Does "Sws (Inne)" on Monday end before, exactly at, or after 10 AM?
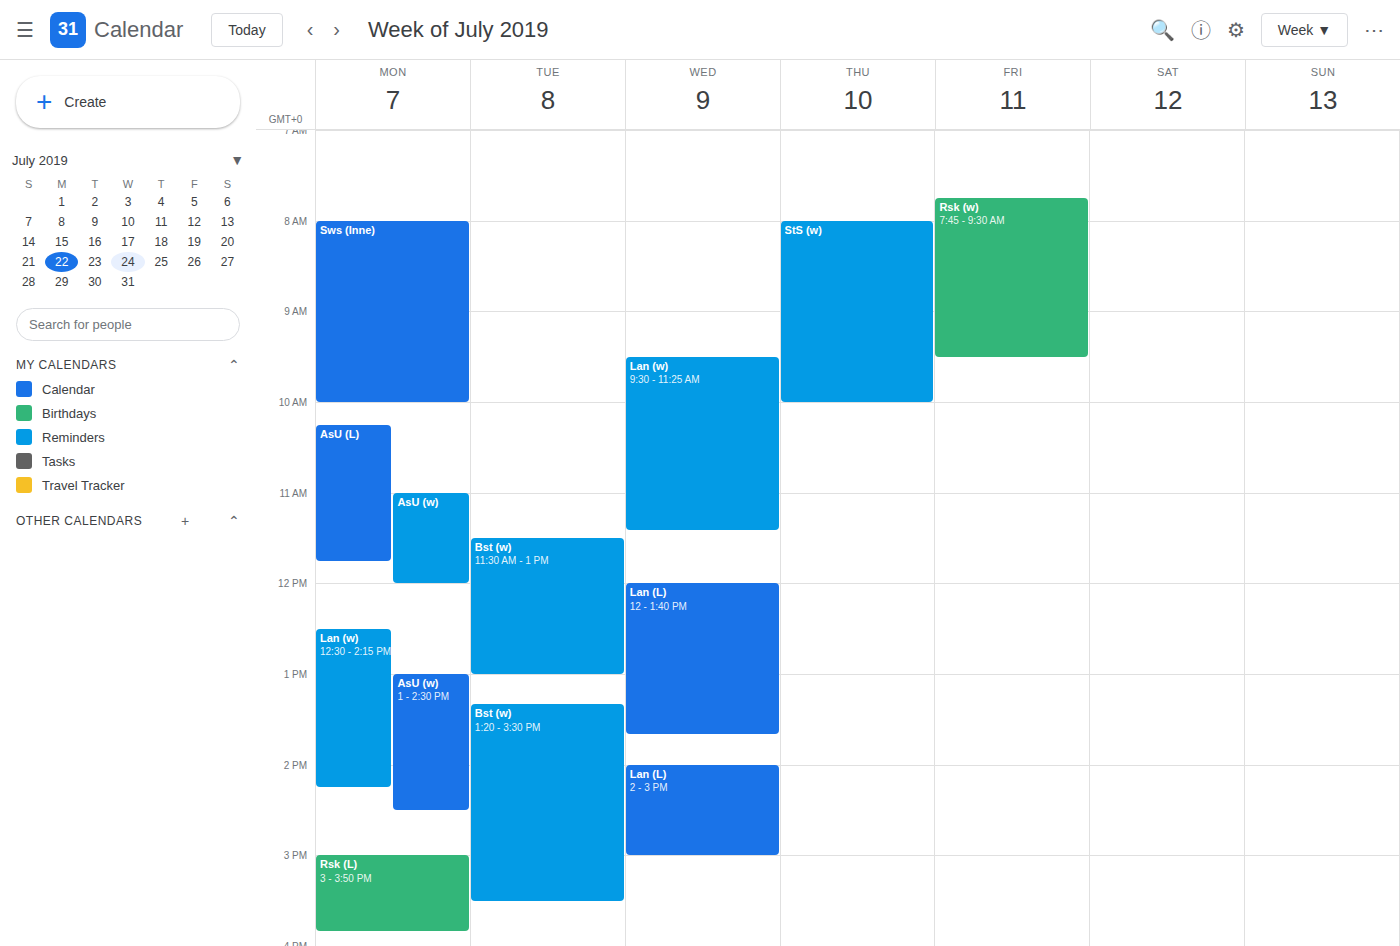
10:00 AM -- exactly at 10 AM, on the 10 AM line.